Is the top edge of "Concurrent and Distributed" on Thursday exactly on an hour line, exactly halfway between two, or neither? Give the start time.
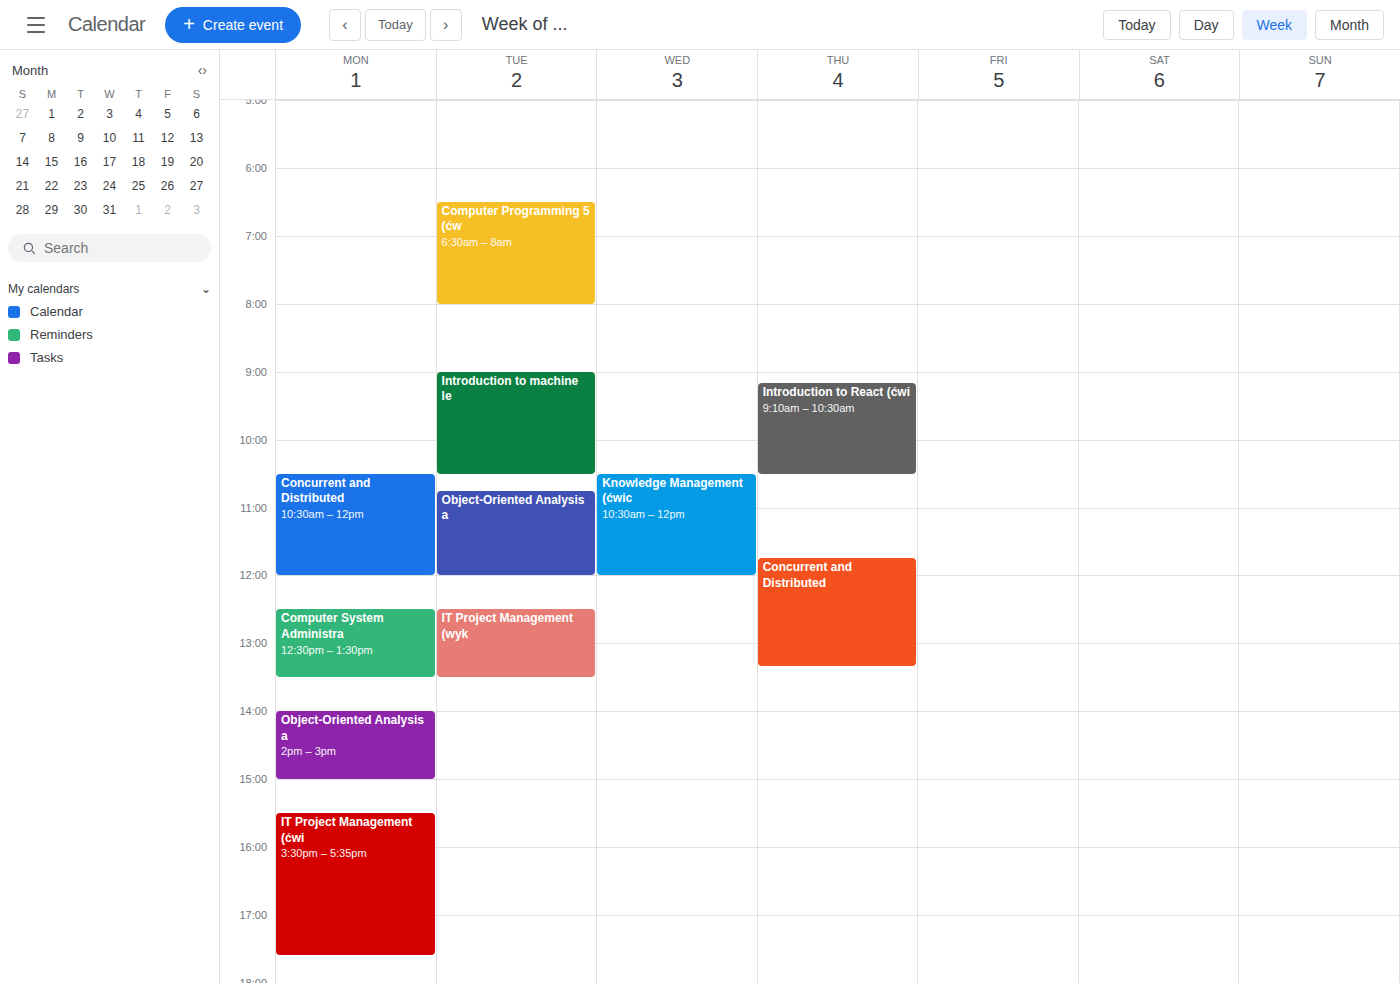
11:45 AM -- neither: three quarters of the way from the 11 AM line to the 12 PM line.